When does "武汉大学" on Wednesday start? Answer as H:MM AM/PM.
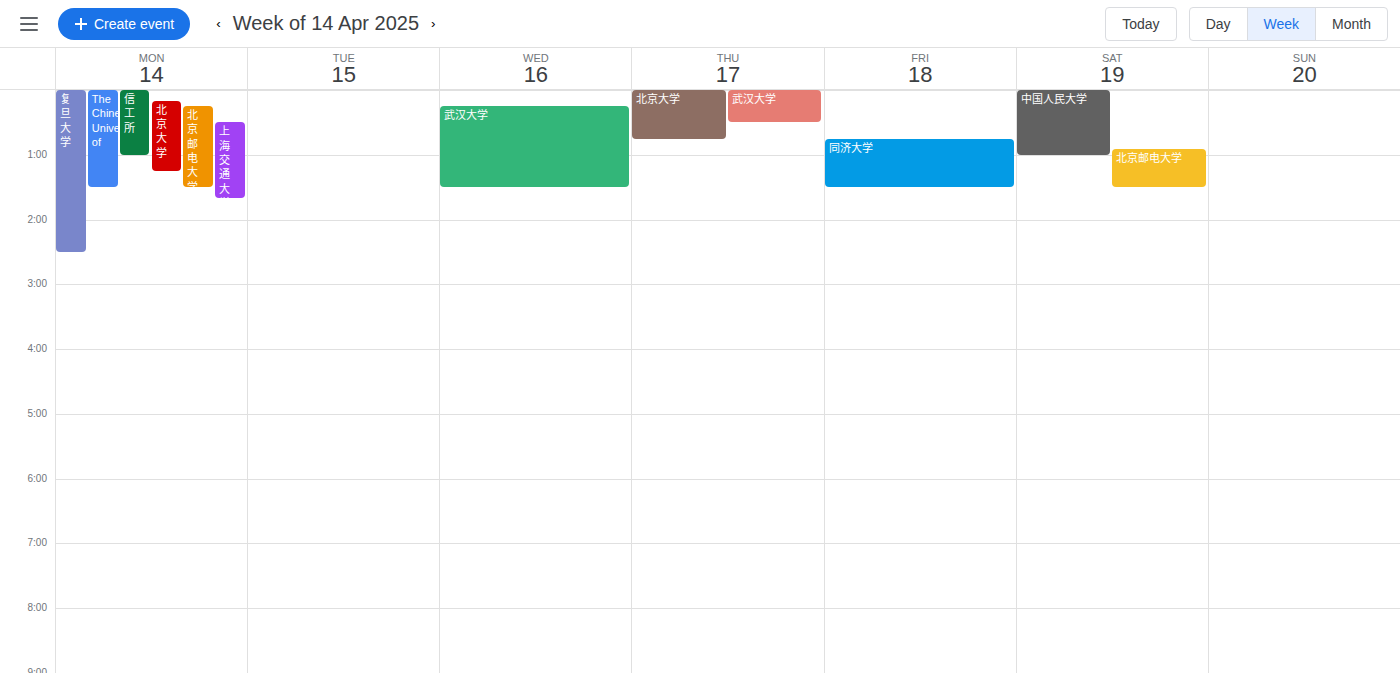
12:15 AM